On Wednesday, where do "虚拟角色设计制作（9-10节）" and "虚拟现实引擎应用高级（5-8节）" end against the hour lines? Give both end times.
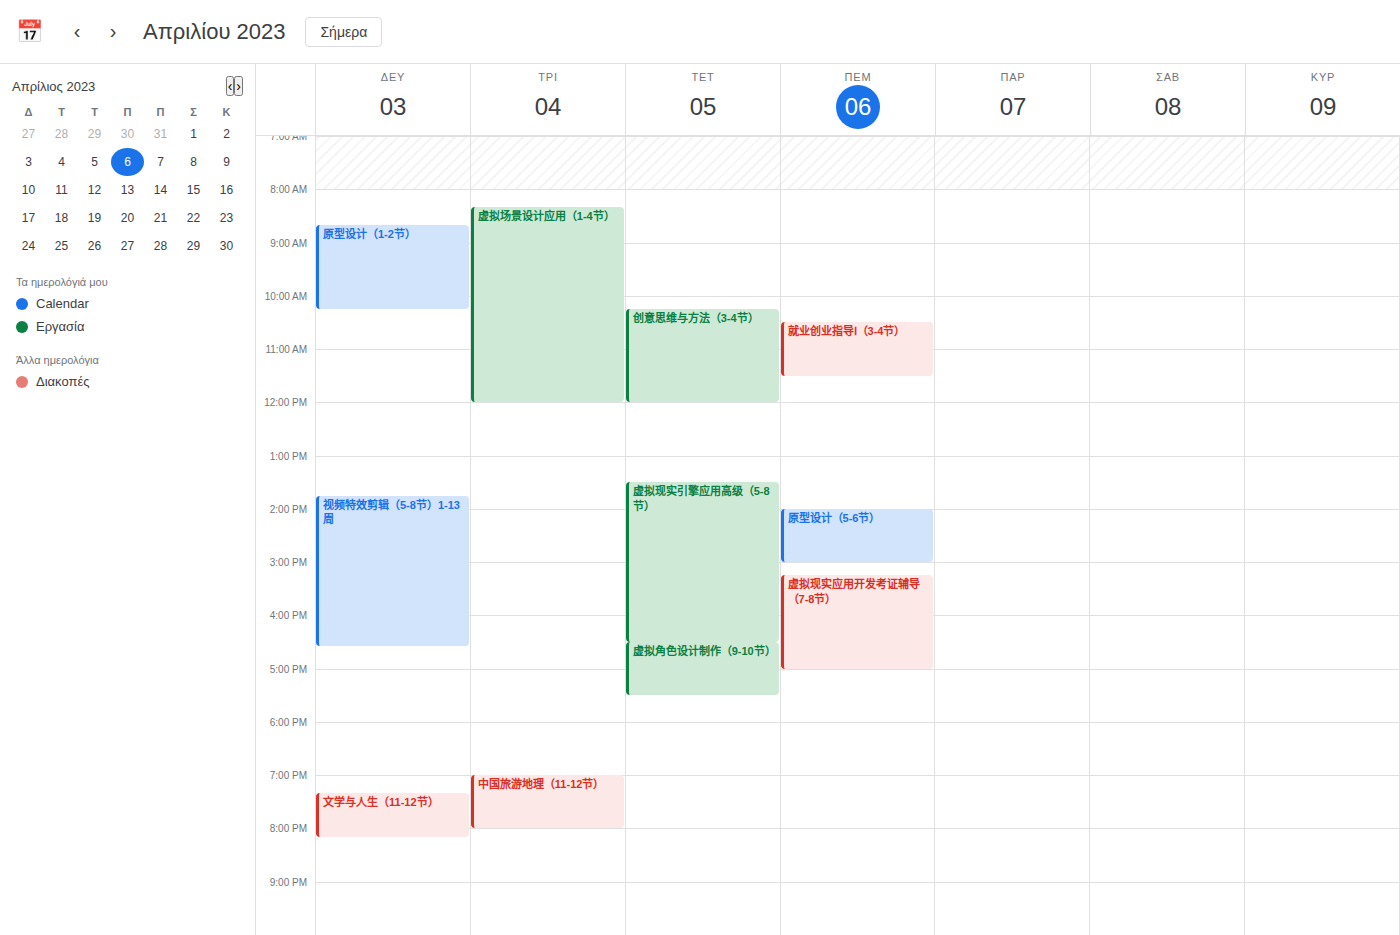
"虚拟角色设计制作（9-10节）": 5:30 PM, halfway between the 5 PM and 6 PM lines. "虚拟现实引擎应用高级（5-8节）": 4:30 PM, halfway between the 4 PM and 5 PM lines.